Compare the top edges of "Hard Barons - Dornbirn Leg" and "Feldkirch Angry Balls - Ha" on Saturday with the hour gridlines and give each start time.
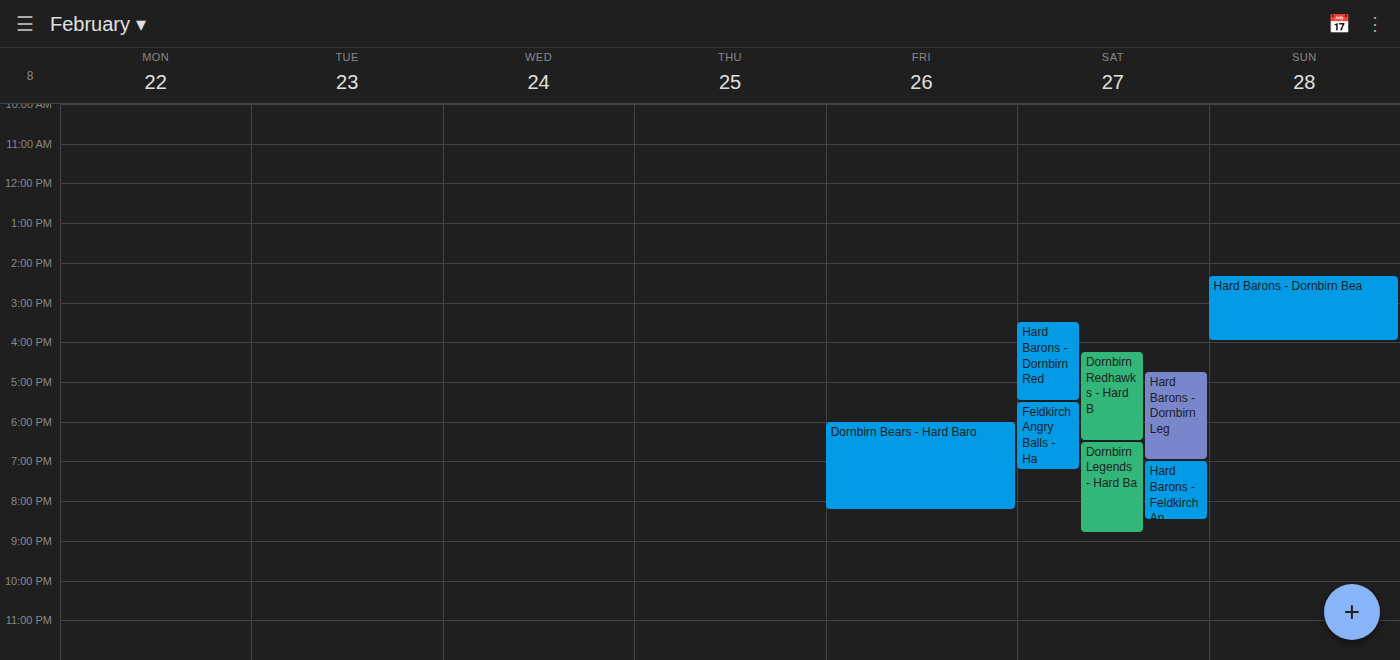
"Hard Barons - Dornbirn Leg": 4:45 PM, neither: three quarters of the way from the 4 PM line to the 5 PM line. "Feldkirch Angry Balls - Ha": 5:30 PM, halfway between the 5 PM and 6 PM lines.